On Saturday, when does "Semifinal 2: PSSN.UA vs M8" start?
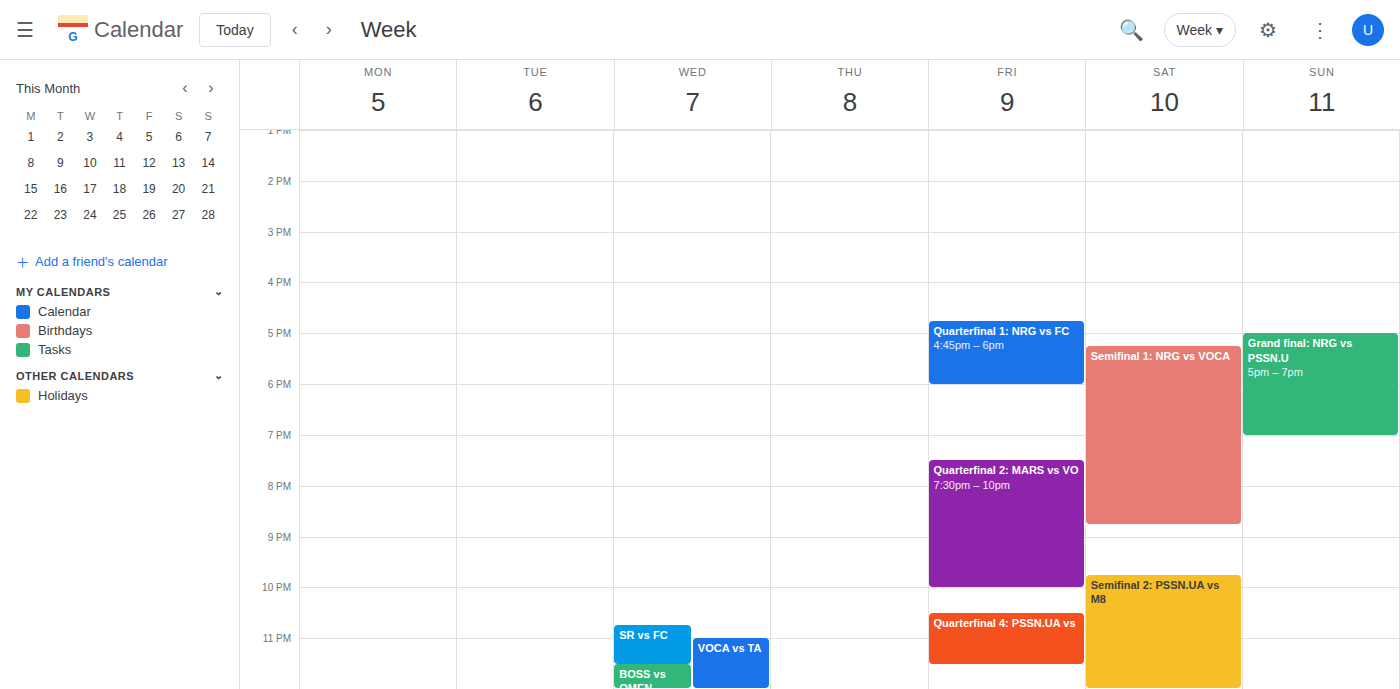
9:45 PM